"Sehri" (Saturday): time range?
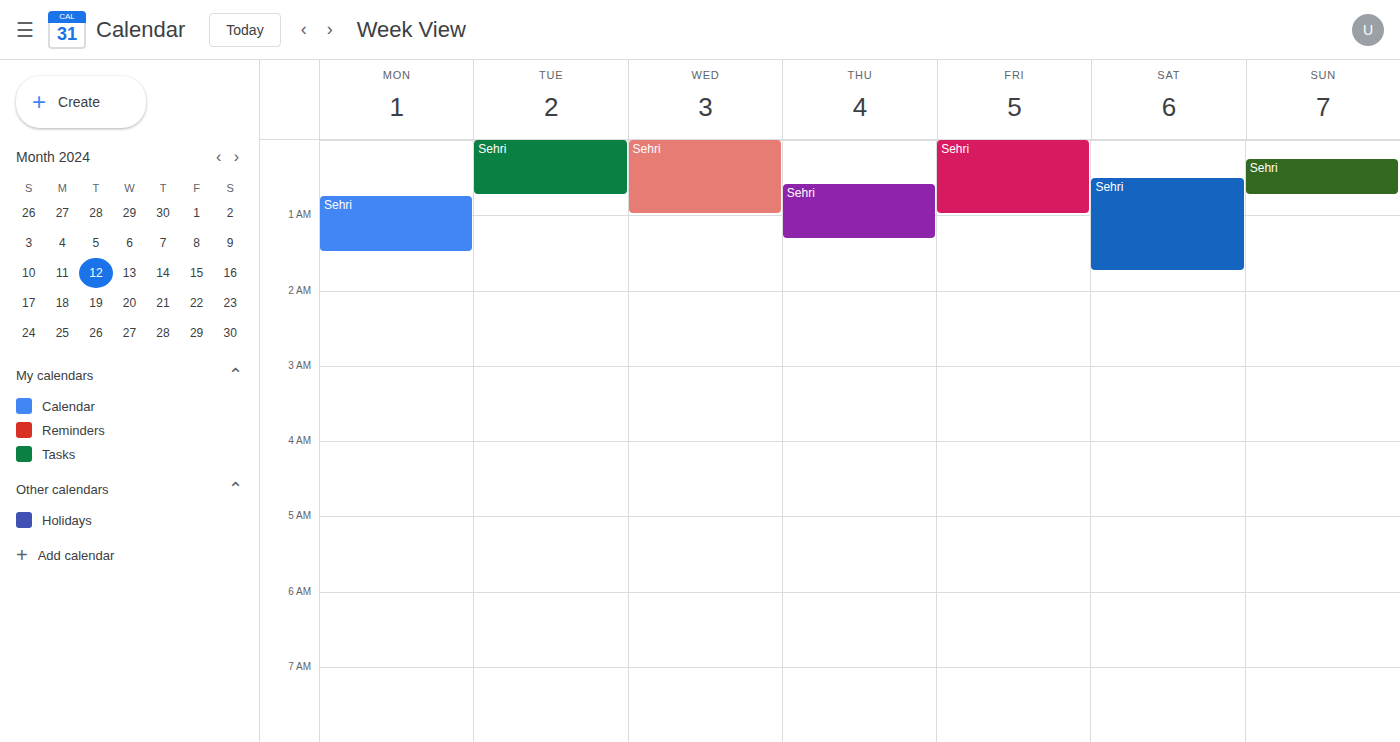
12:30 AM to 1:45 AM